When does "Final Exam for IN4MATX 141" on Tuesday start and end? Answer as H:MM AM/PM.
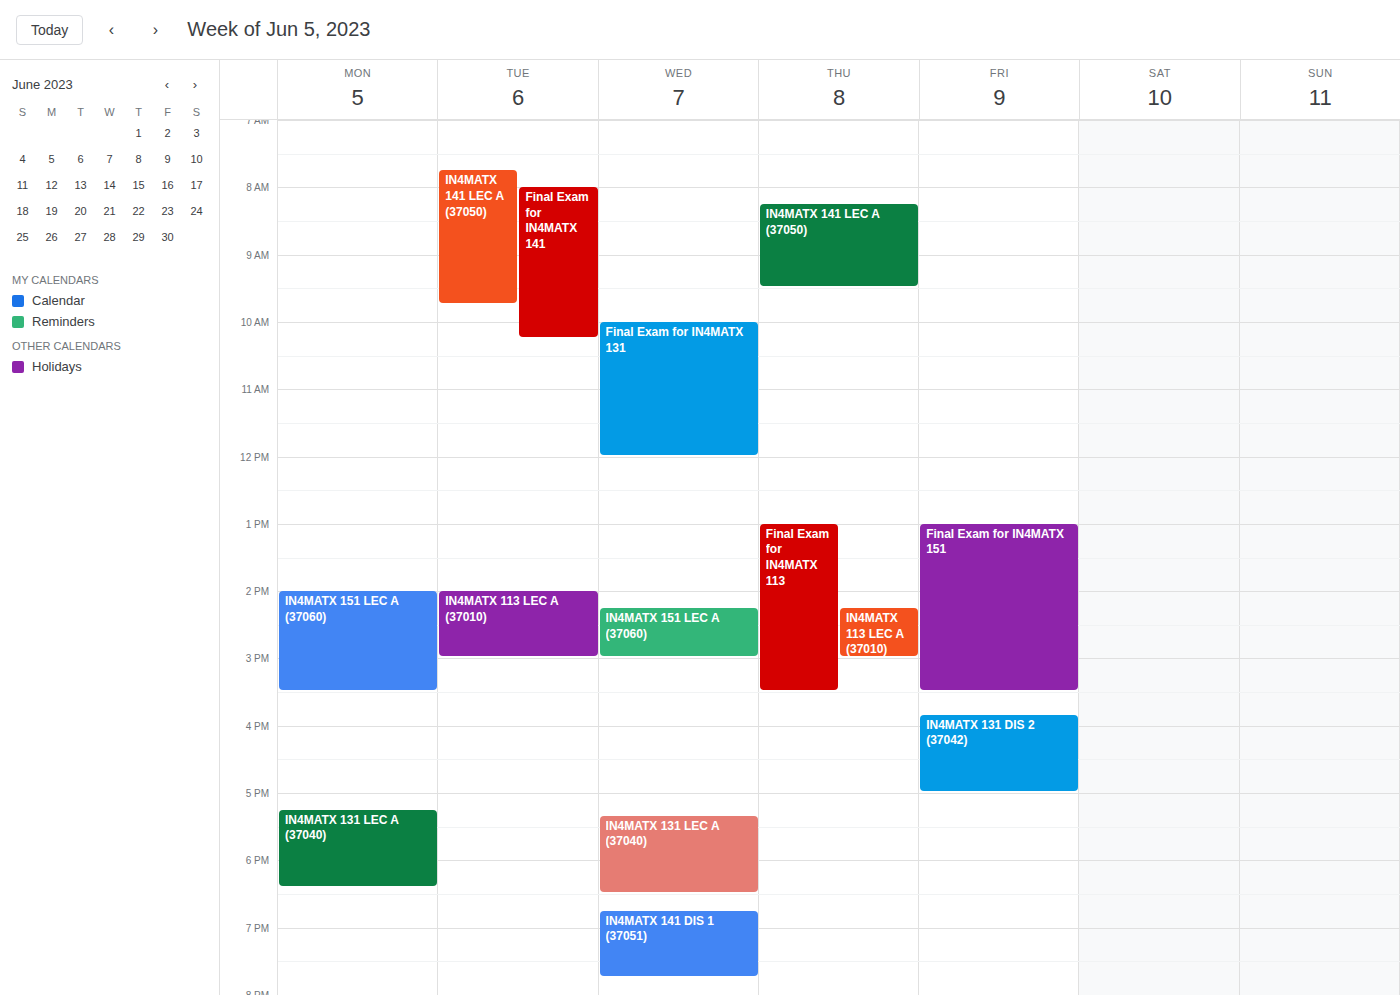
8:00 AM to 10:15 AM